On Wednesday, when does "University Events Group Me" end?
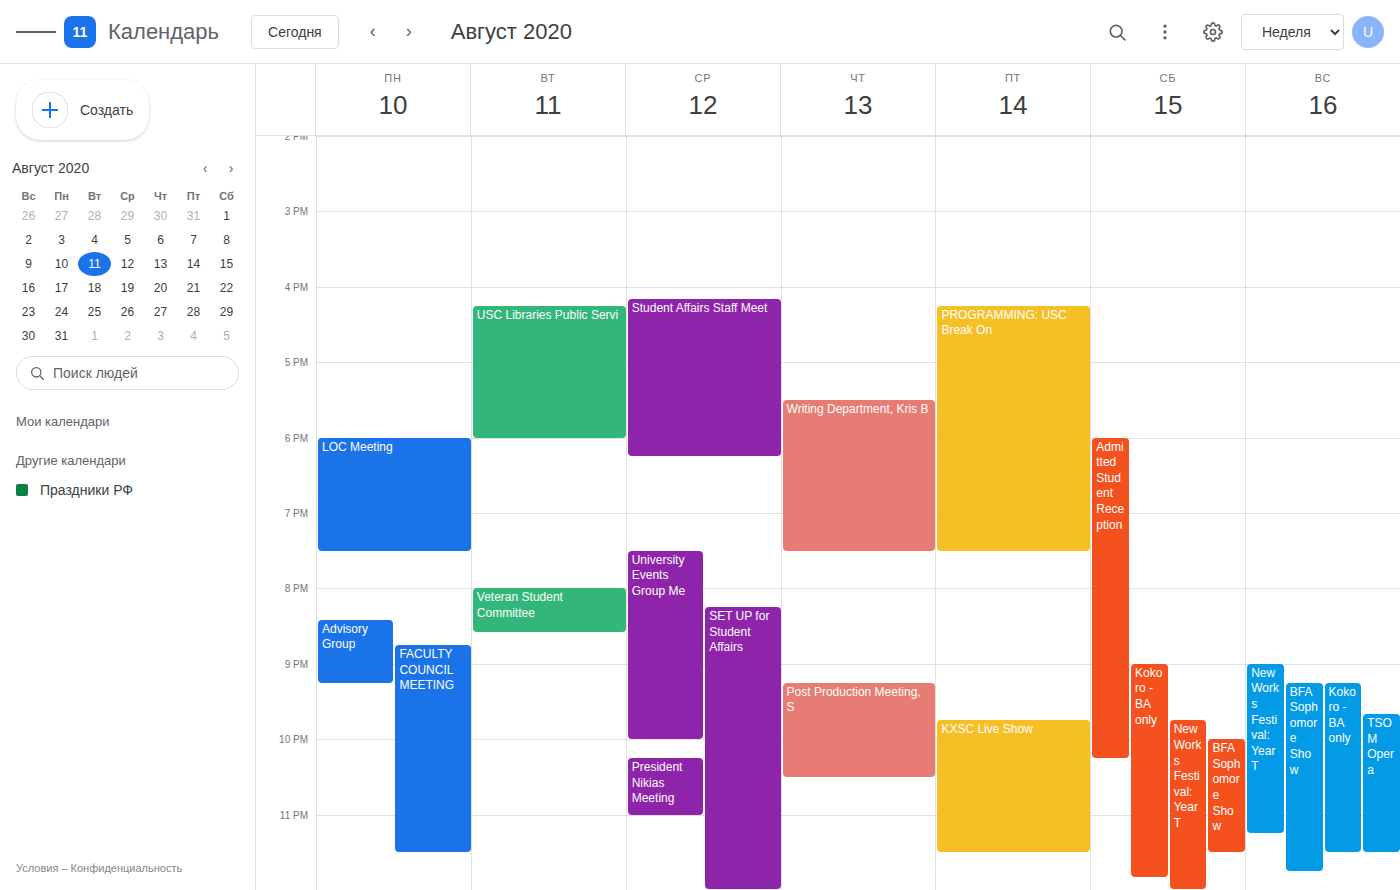
22:00